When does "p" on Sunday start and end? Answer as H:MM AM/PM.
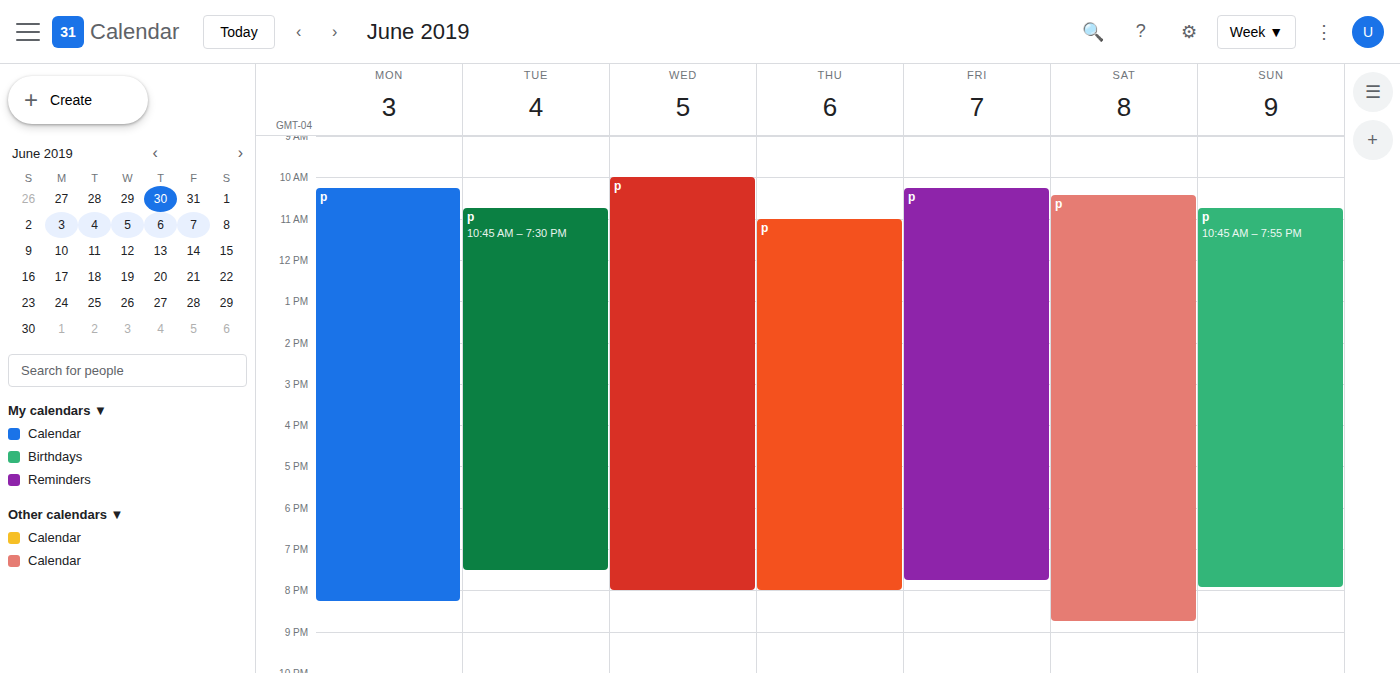
10:45 AM to 7:55 PM